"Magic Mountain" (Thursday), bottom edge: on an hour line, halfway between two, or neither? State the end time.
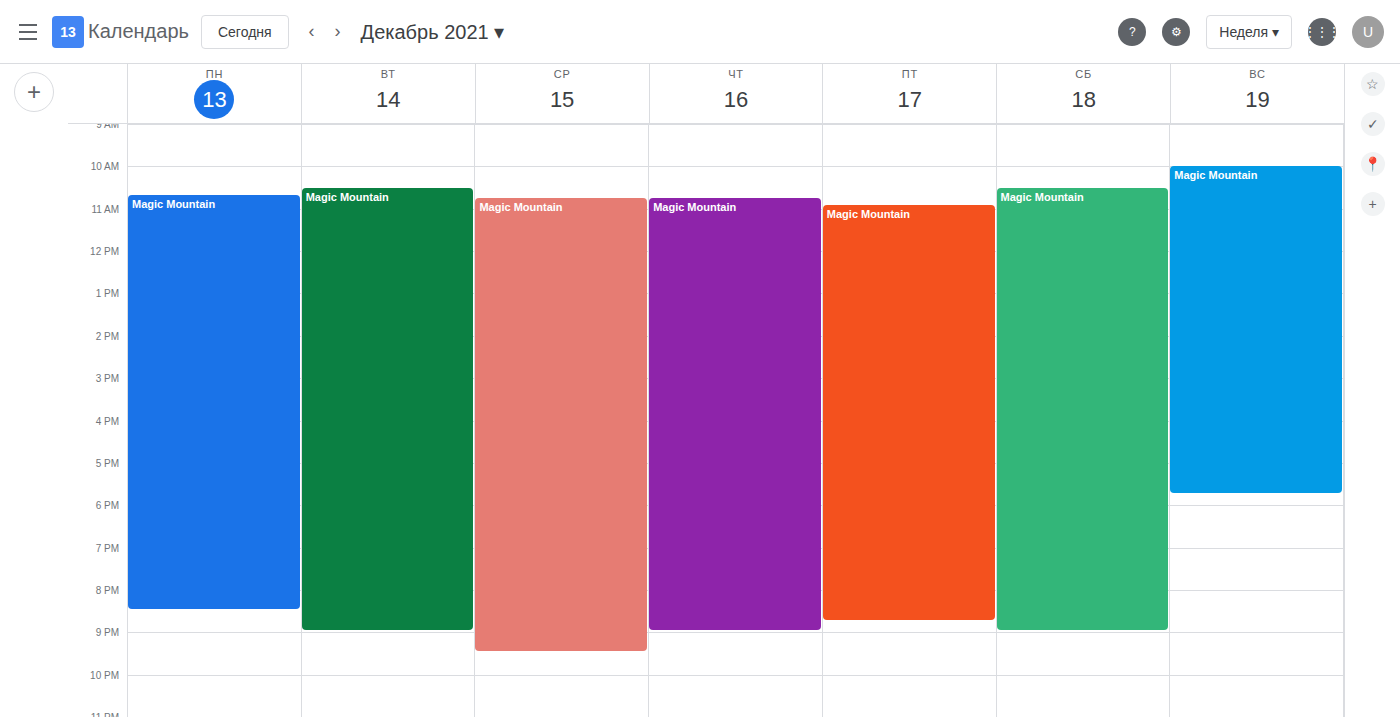
9:00 PM -- exactly on the 9 PM line.